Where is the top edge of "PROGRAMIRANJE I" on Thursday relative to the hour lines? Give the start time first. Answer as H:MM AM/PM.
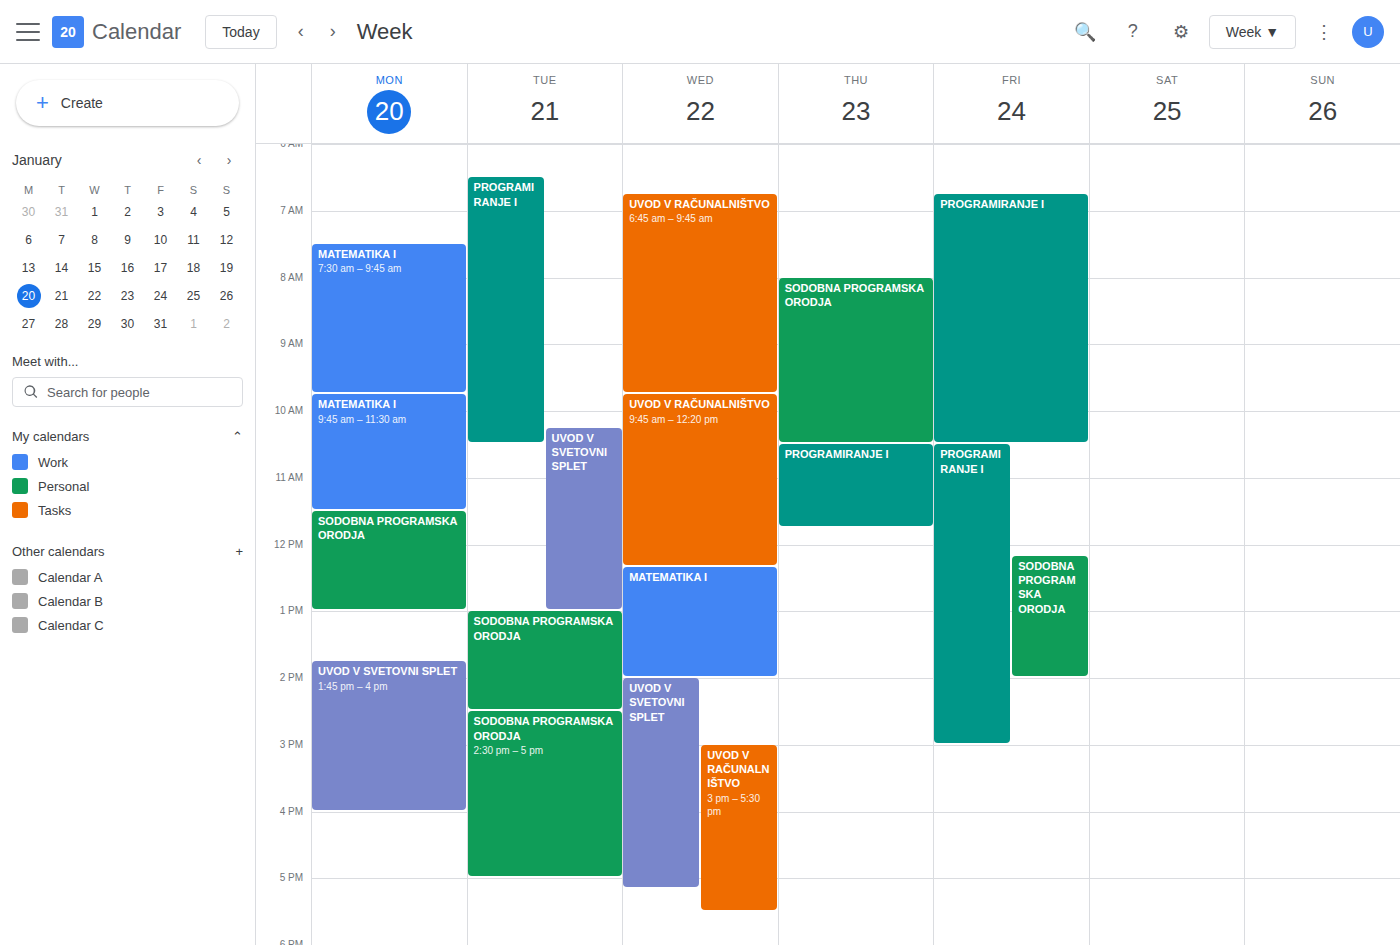
10:30 AM -- halfway between the 10 AM and 11 AM lines.